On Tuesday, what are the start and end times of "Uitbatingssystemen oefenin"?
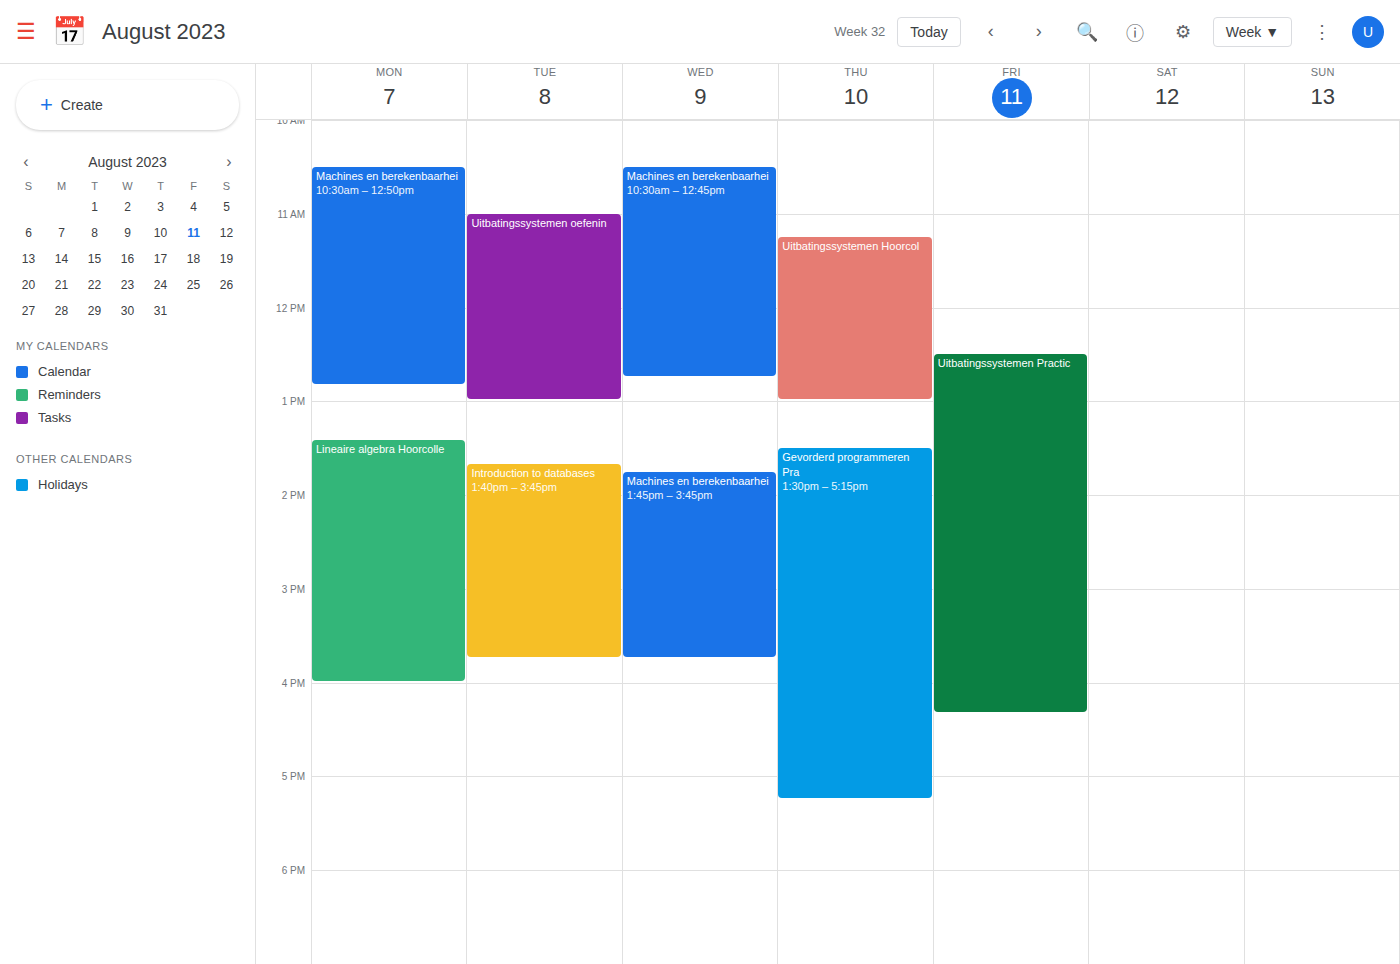
11:00 AM to 1:00 PM